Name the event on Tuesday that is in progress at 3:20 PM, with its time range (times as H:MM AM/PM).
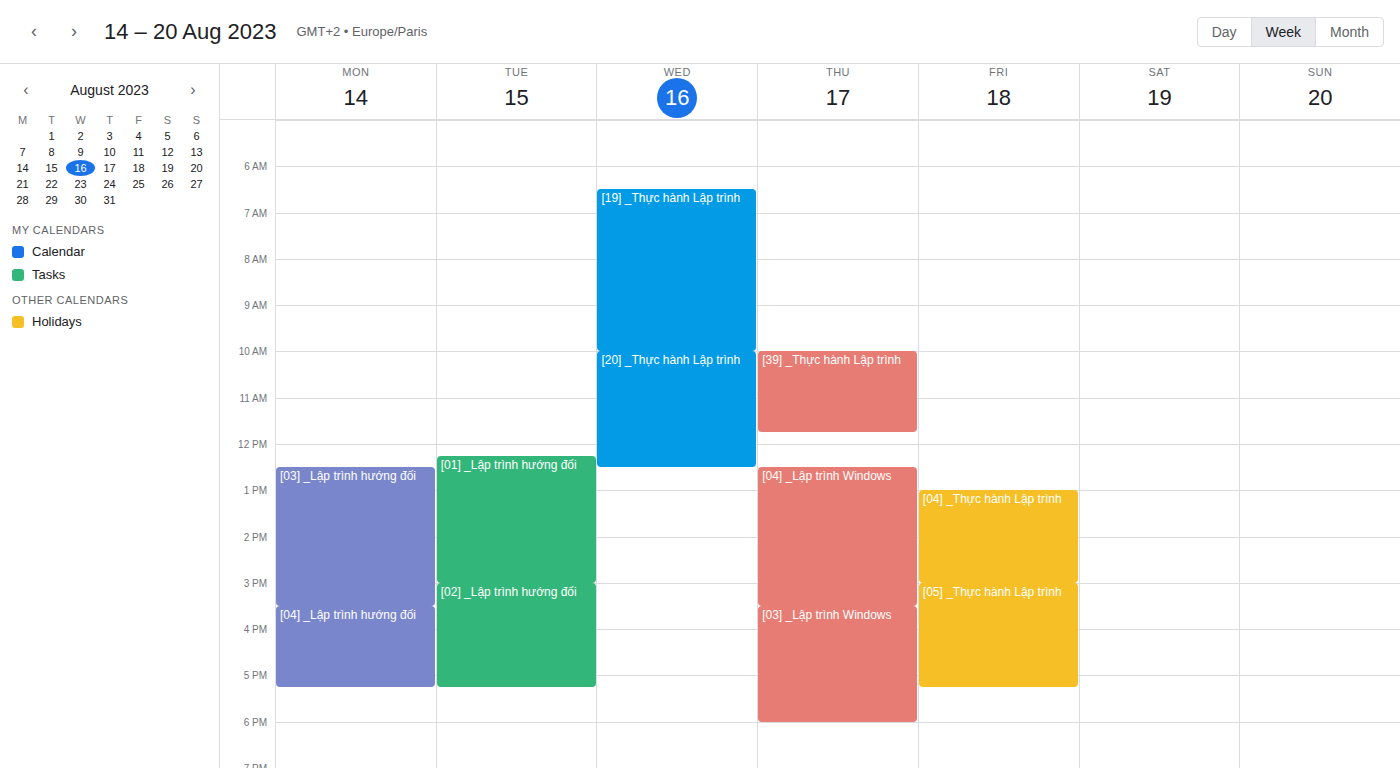
"[02] _Lập trình hướng đối", 3:00 PM to 5:15 PM